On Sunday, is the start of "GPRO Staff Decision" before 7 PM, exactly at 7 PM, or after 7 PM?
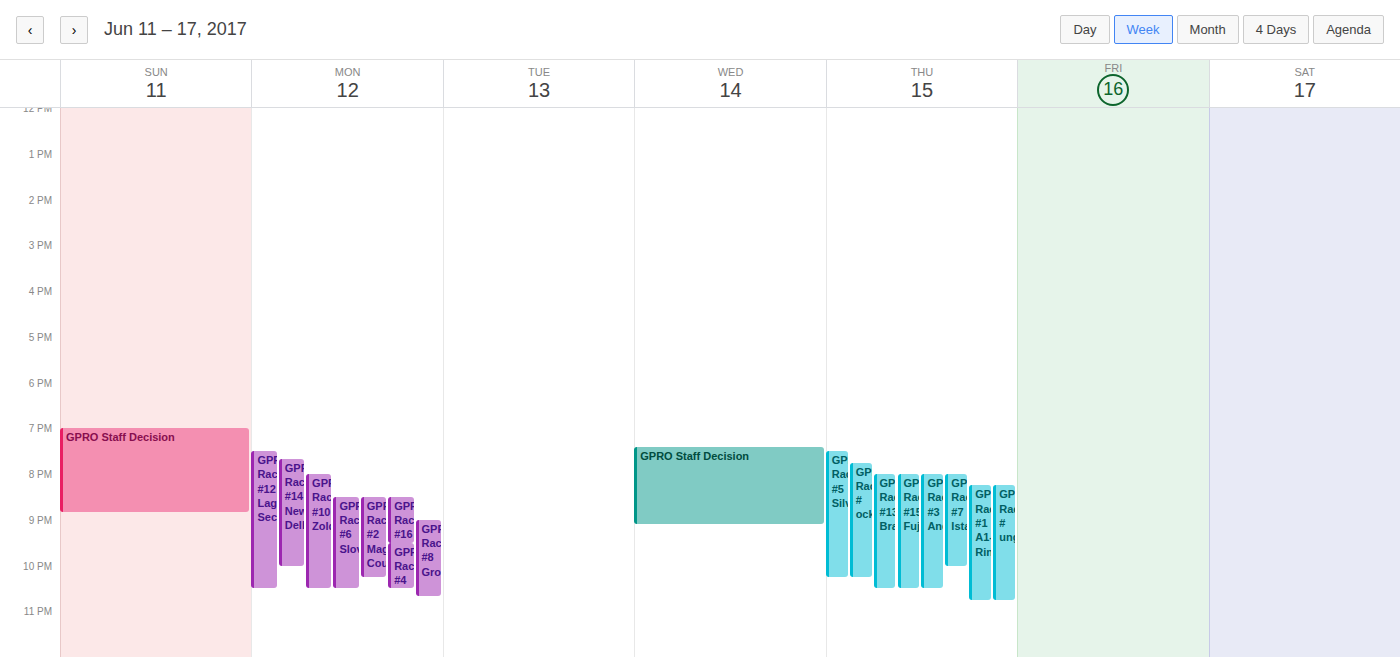
7:00 PM -- exactly at 7 PM, on the 7 PM line.